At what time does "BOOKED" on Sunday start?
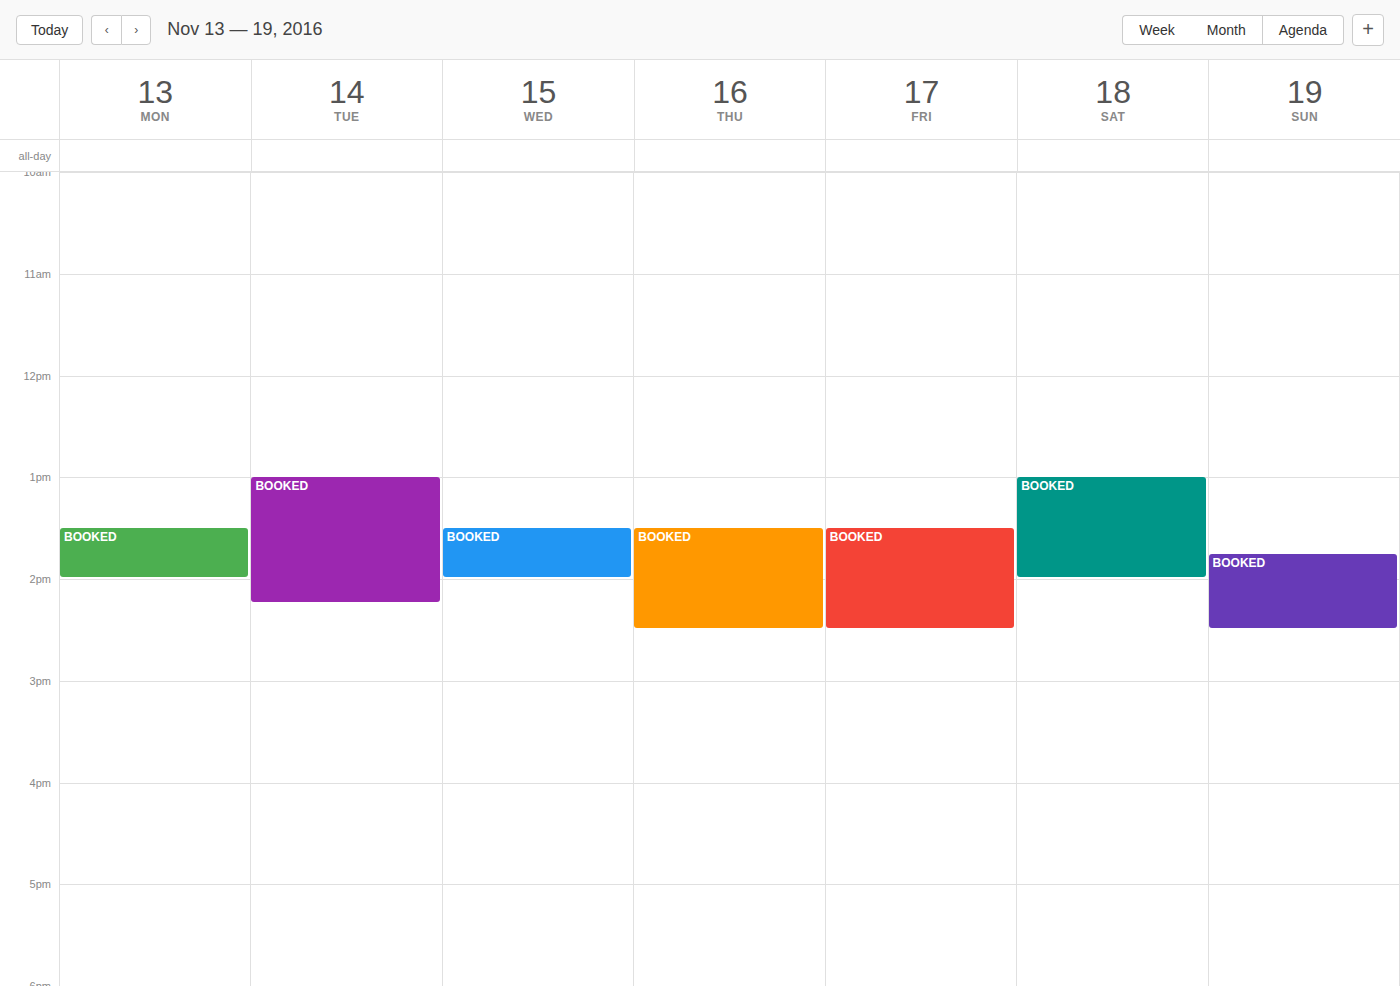
1:45 PM